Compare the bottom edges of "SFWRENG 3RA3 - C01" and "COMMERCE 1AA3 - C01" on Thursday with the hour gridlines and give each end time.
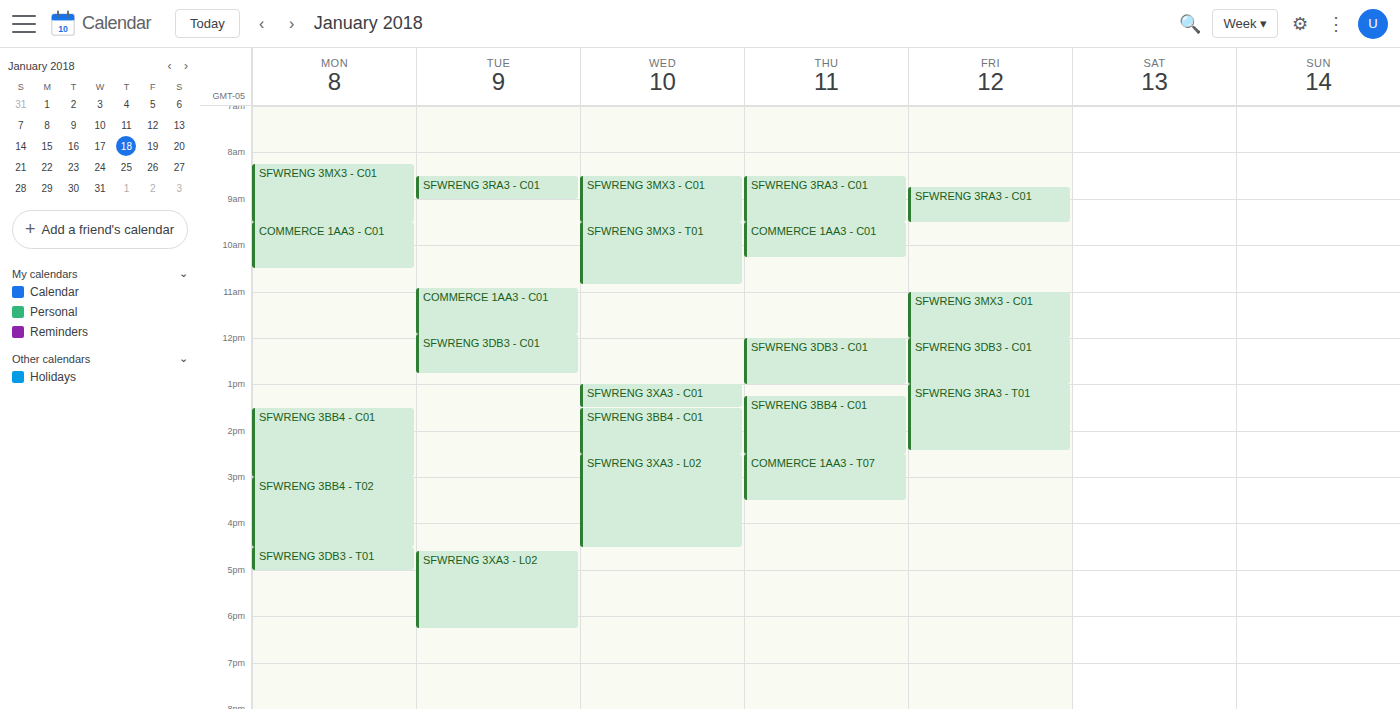
"SFWRENG 3RA3 - C01": 9:30 AM, halfway between the 9 AM and 10 AM lines. "COMMERCE 1AA3 - C01": 10:15 AM, neither: a quarter of the way from the 10 AM line to the 11 AM line.